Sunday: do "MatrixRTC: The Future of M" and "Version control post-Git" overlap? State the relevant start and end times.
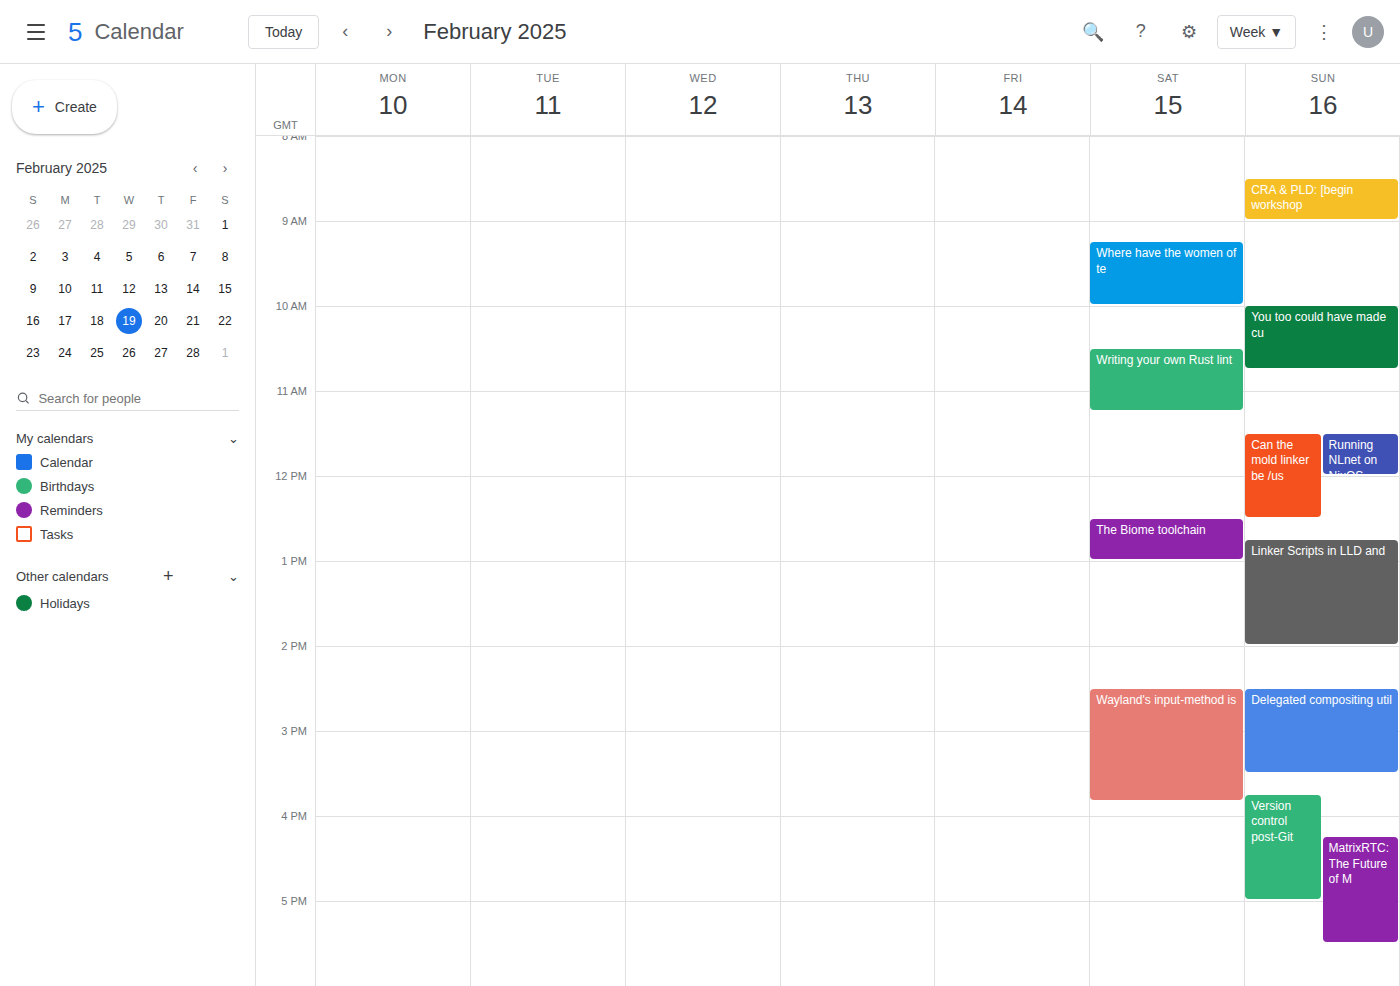
"MatrixRTC: The Future of M" starts at 4:15 PM, before "Version control post-Git" ends at 5:00 PM -- they overlap.